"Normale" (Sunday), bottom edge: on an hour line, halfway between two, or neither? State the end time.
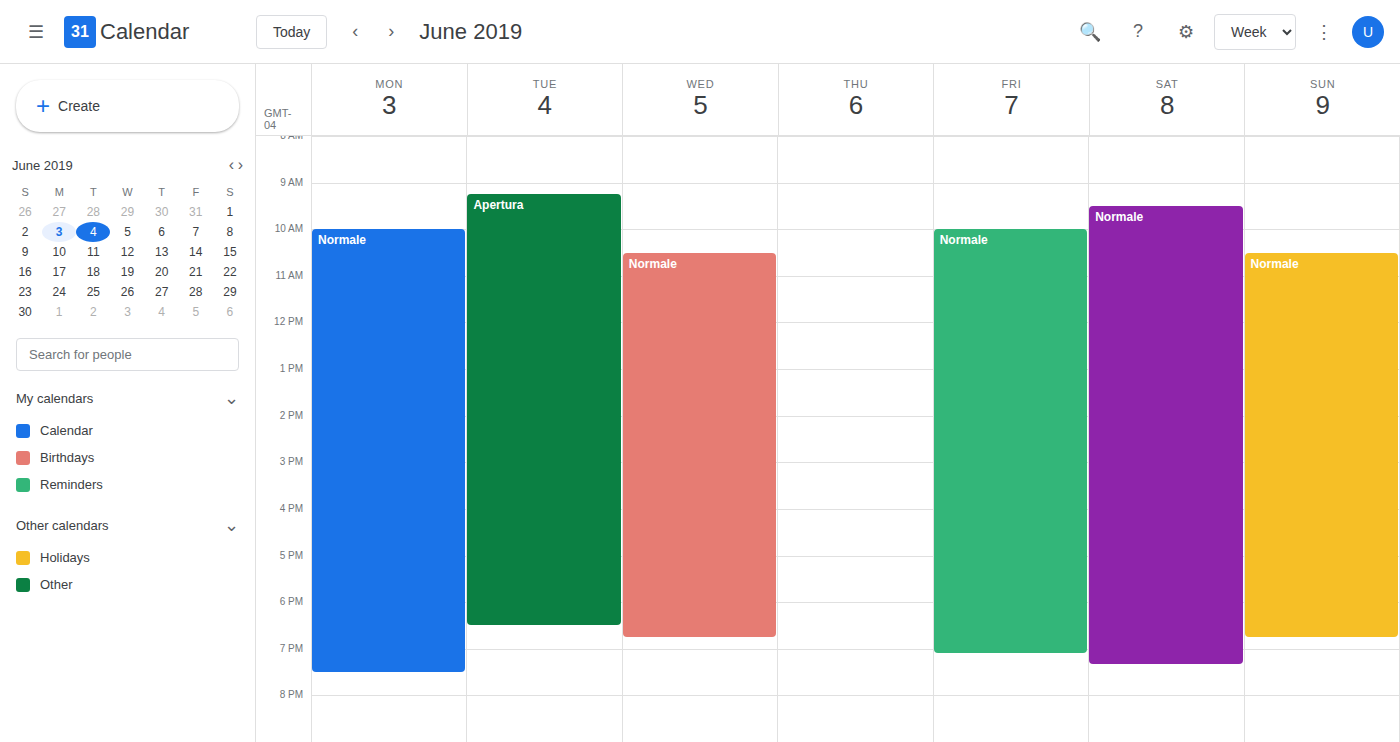
6:45 PM -- neither: three quarters of the way from the 6 PM line to the 7 PM line.